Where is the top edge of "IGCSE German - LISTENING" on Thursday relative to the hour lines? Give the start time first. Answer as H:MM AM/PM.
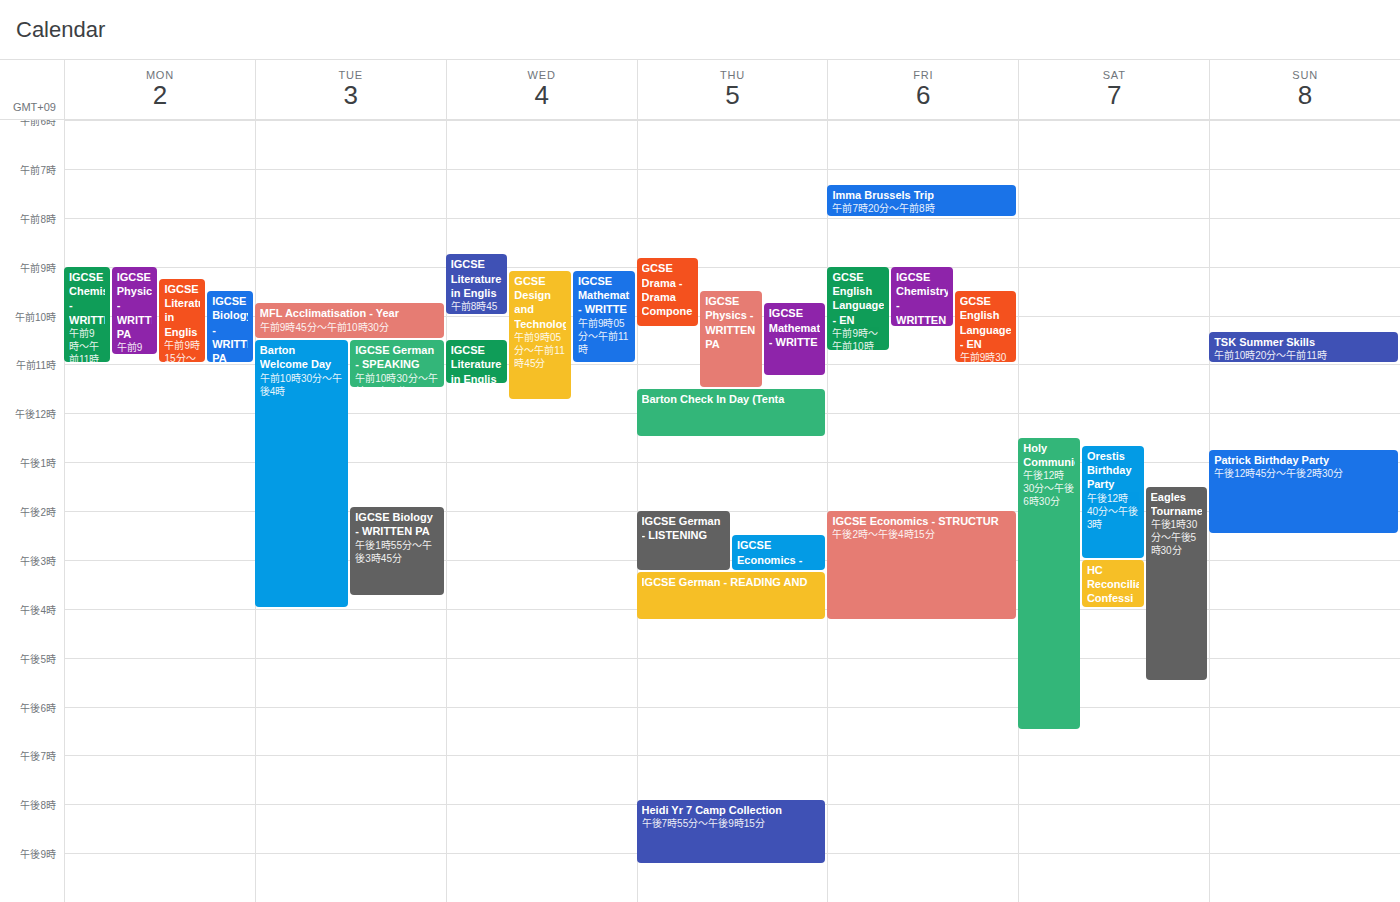
2:00 PM -- exactly on the 2 PM line.